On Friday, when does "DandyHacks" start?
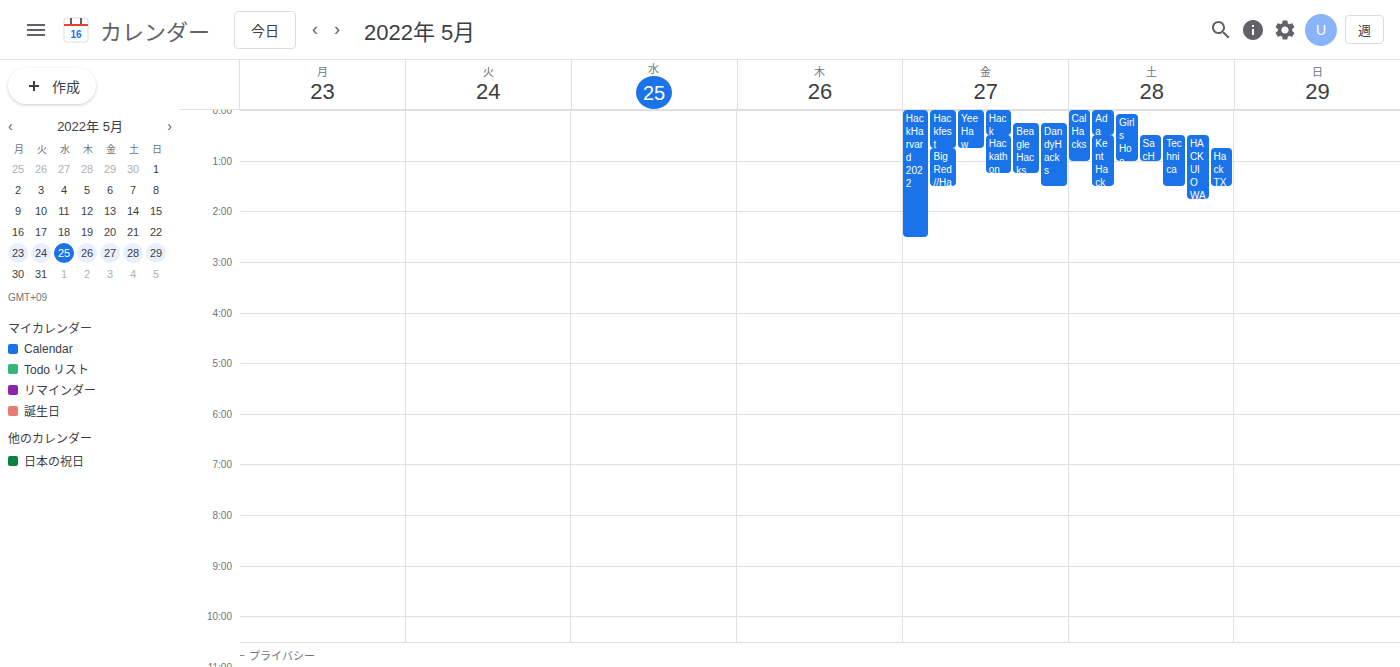
12:15 AM